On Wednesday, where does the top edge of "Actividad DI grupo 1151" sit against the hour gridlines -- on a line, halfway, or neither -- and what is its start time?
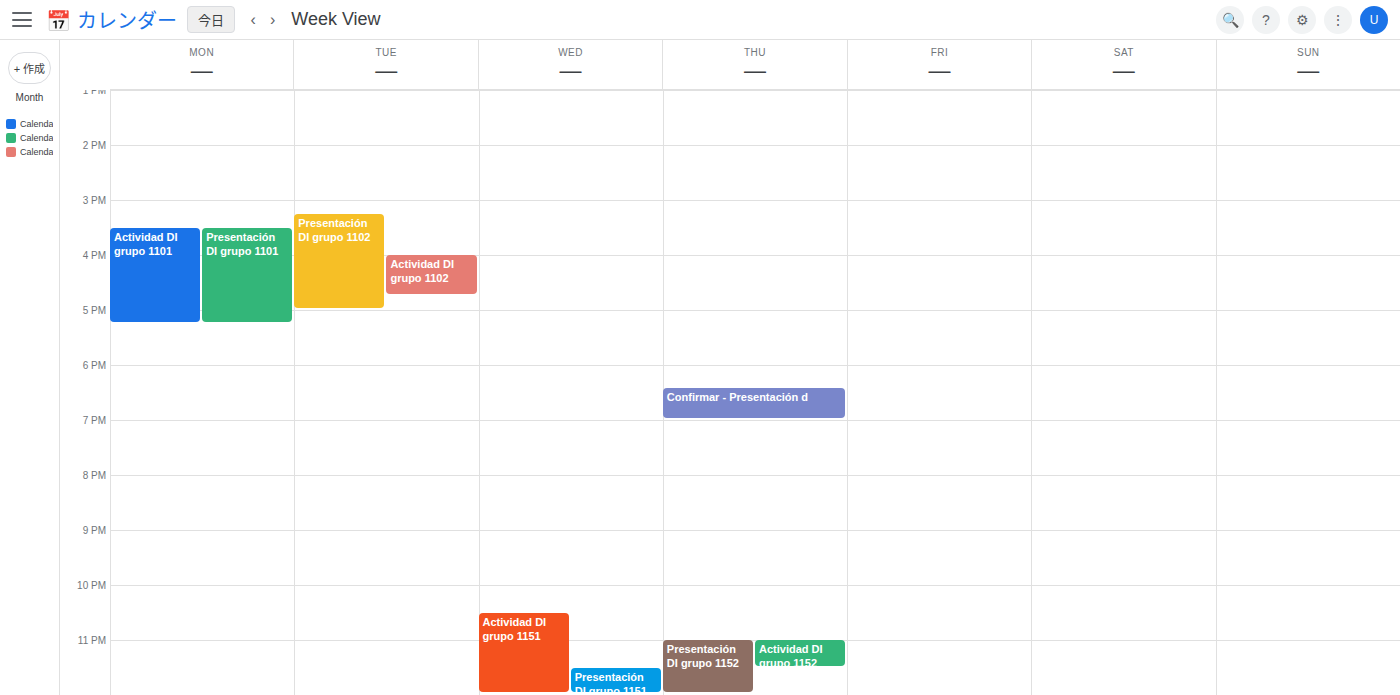
10:30 PM -- halfway between the 10 PM and 11 PM lines.